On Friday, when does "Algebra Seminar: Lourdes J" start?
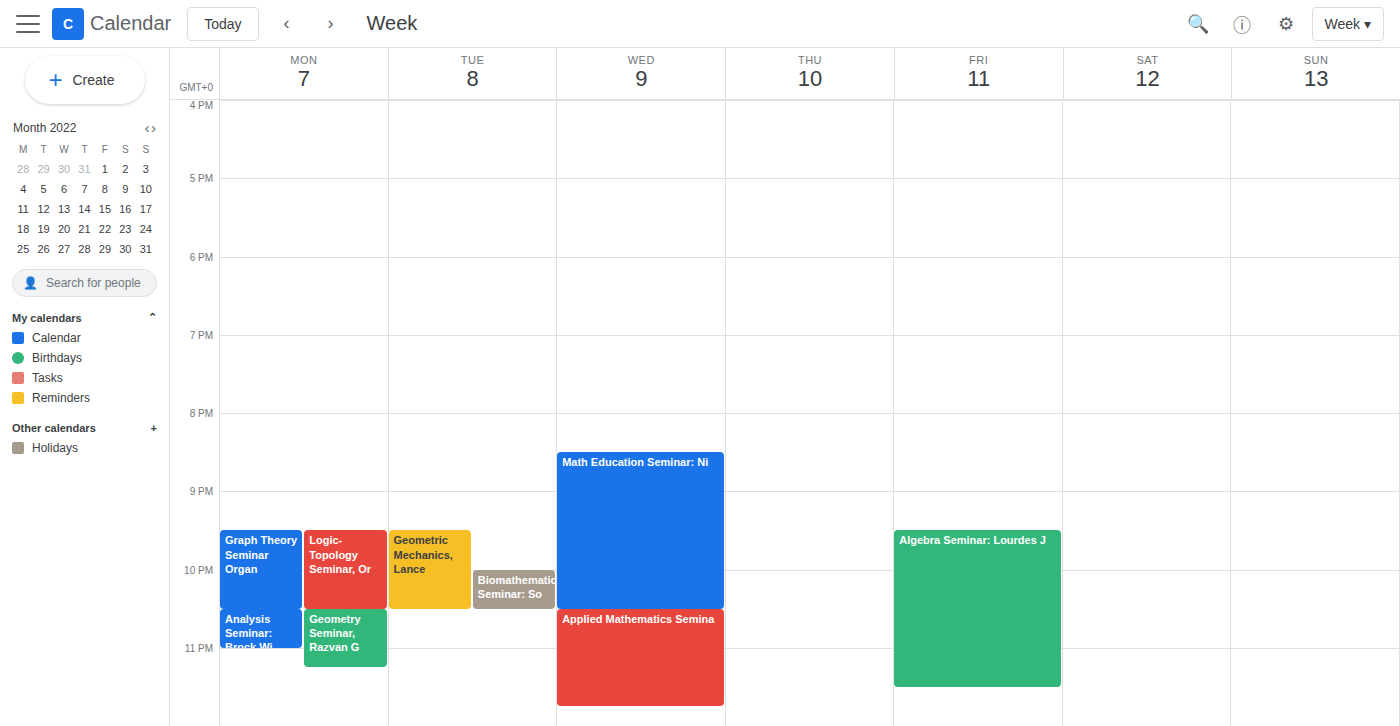
9:30 PM